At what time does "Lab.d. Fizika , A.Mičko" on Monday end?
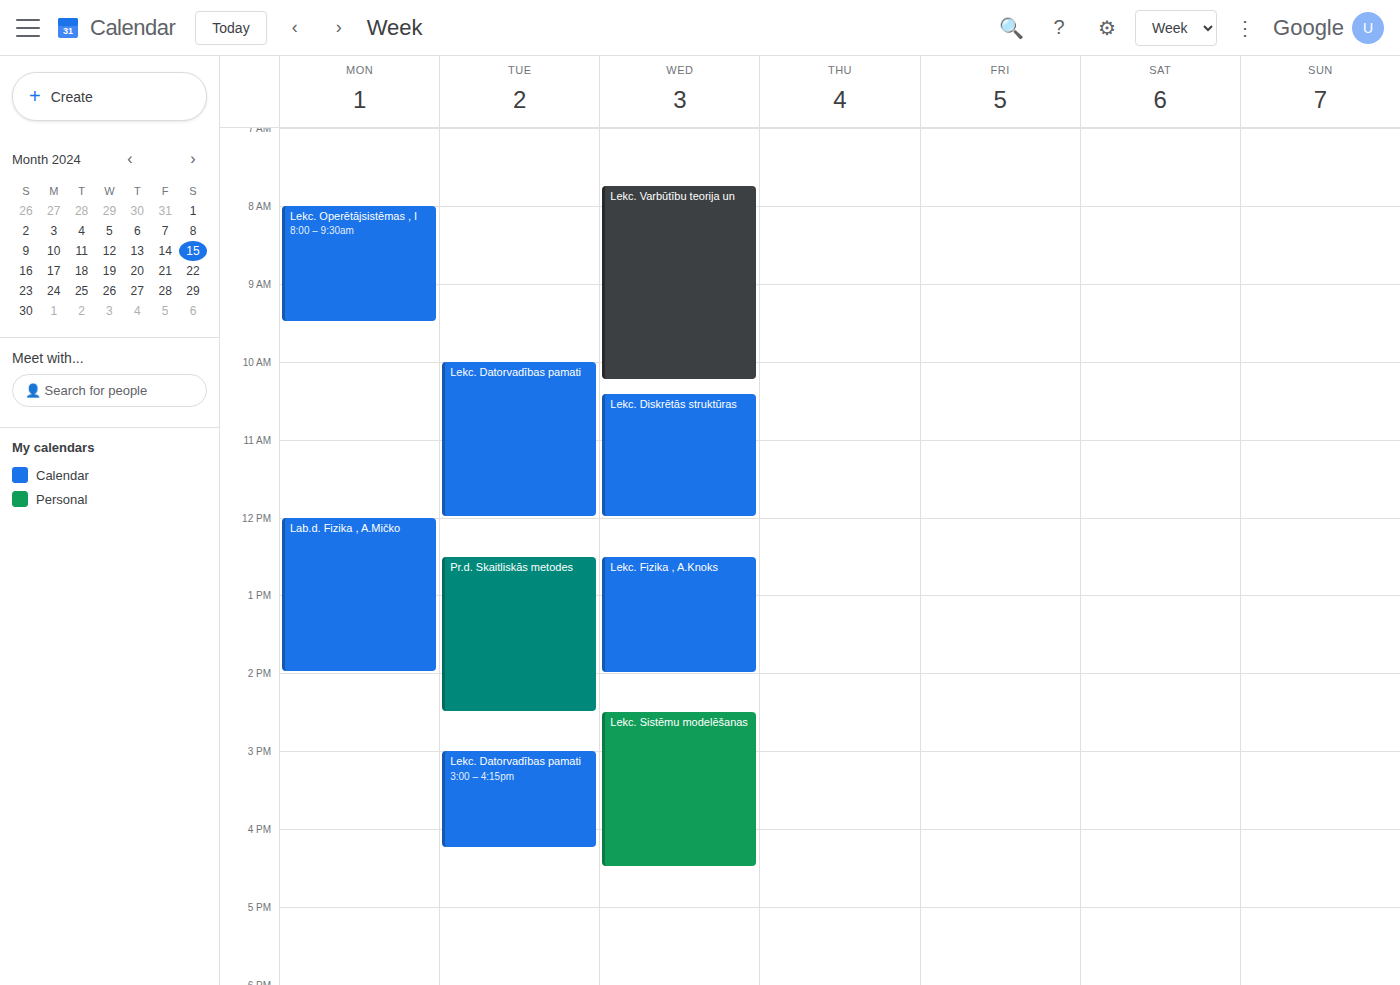
2:00 PM